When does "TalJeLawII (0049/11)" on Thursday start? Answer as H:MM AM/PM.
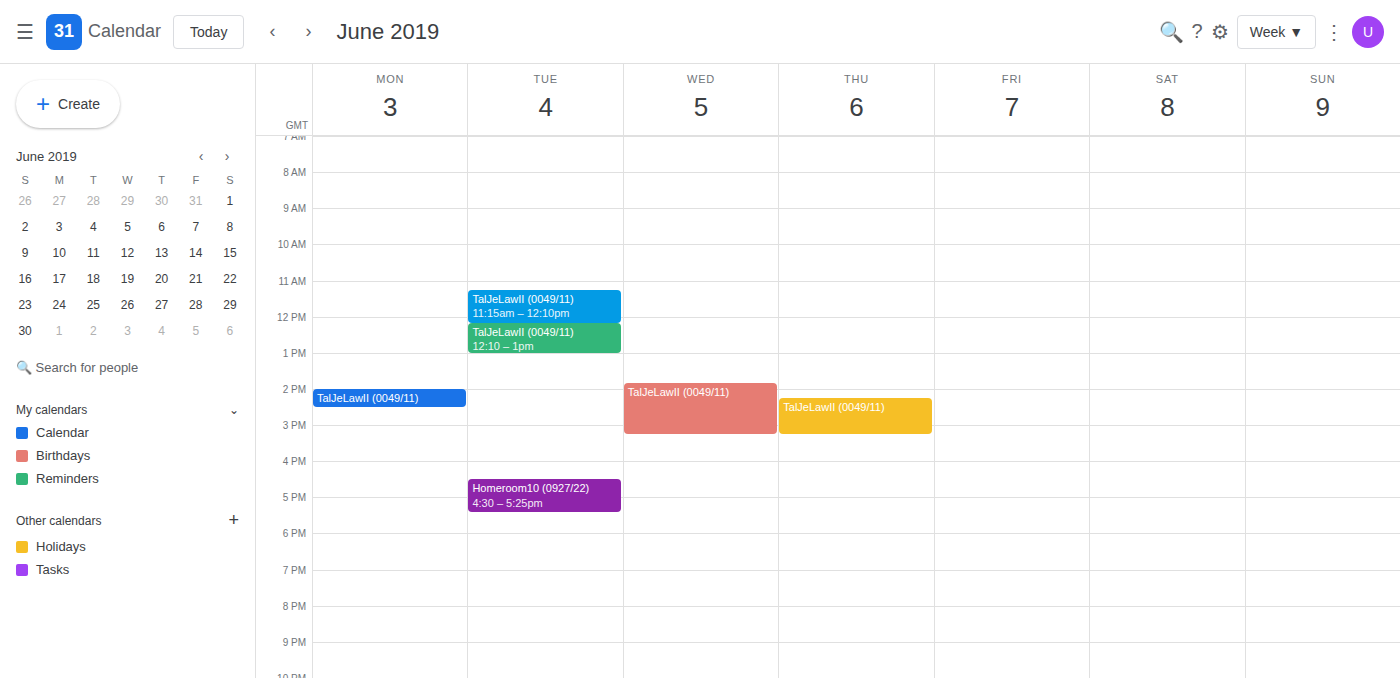
2:15 PM